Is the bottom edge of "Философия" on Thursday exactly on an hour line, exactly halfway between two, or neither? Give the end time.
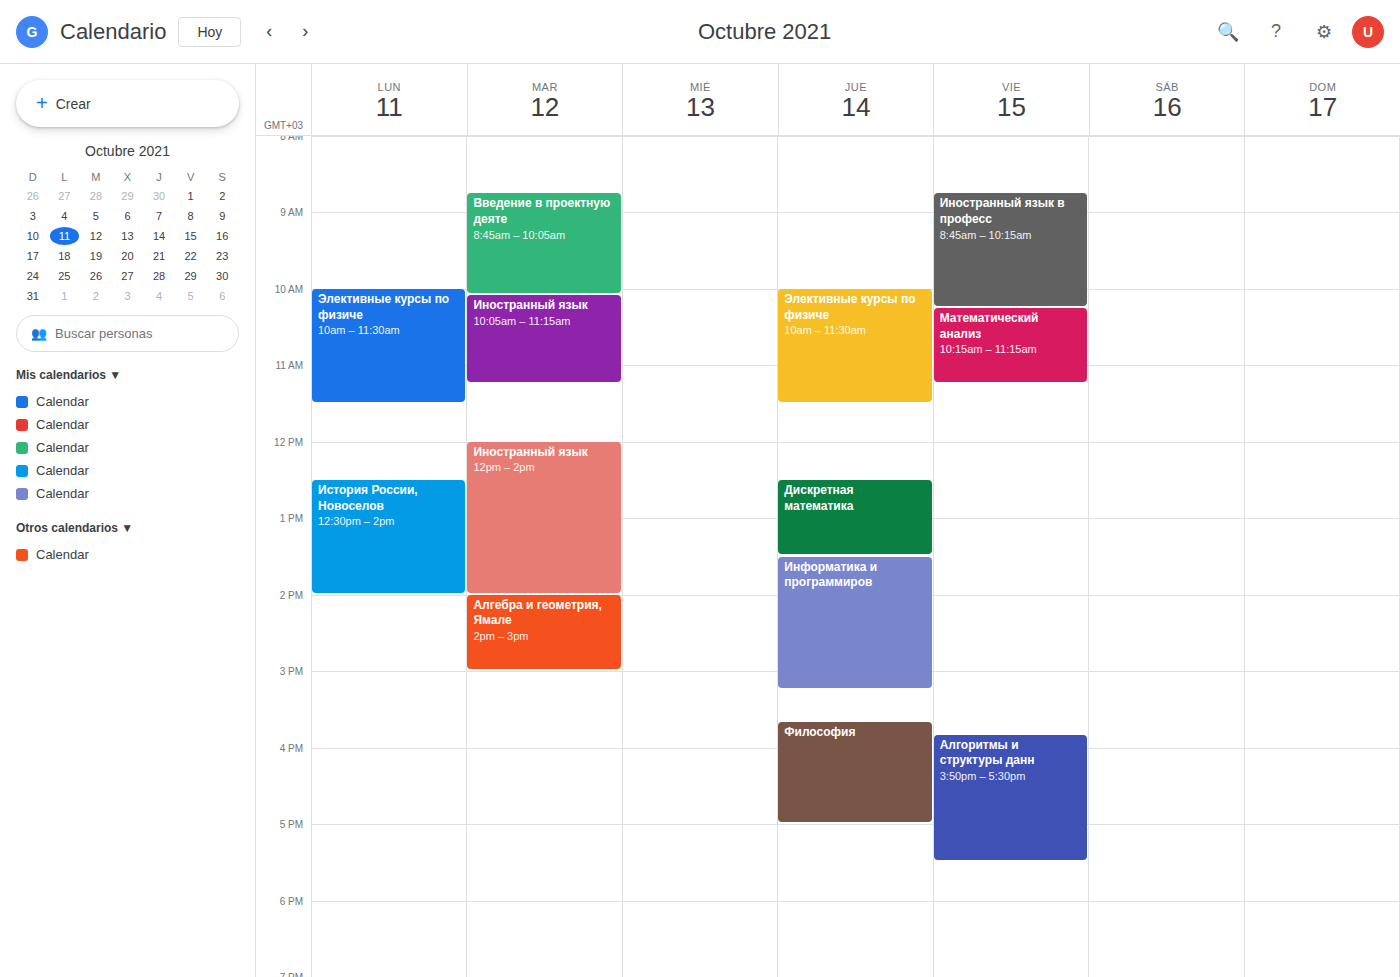
5:00 PM -- exactly on the 5 PM line.